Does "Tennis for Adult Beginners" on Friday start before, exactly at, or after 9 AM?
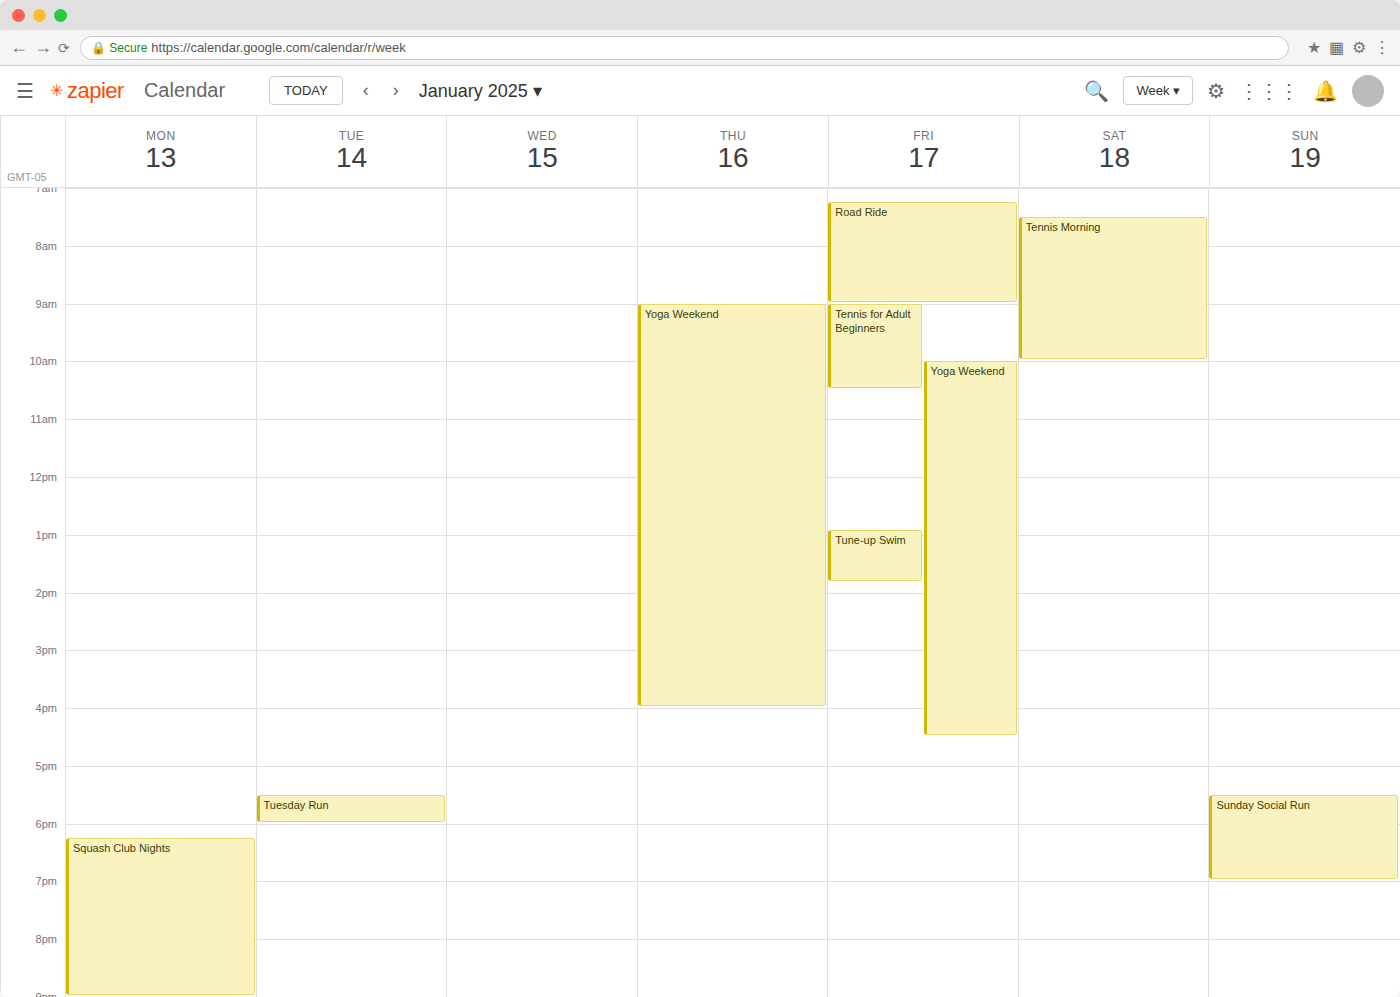
9:00 AM -- exactly at 9 AM, on the 9 AM line.